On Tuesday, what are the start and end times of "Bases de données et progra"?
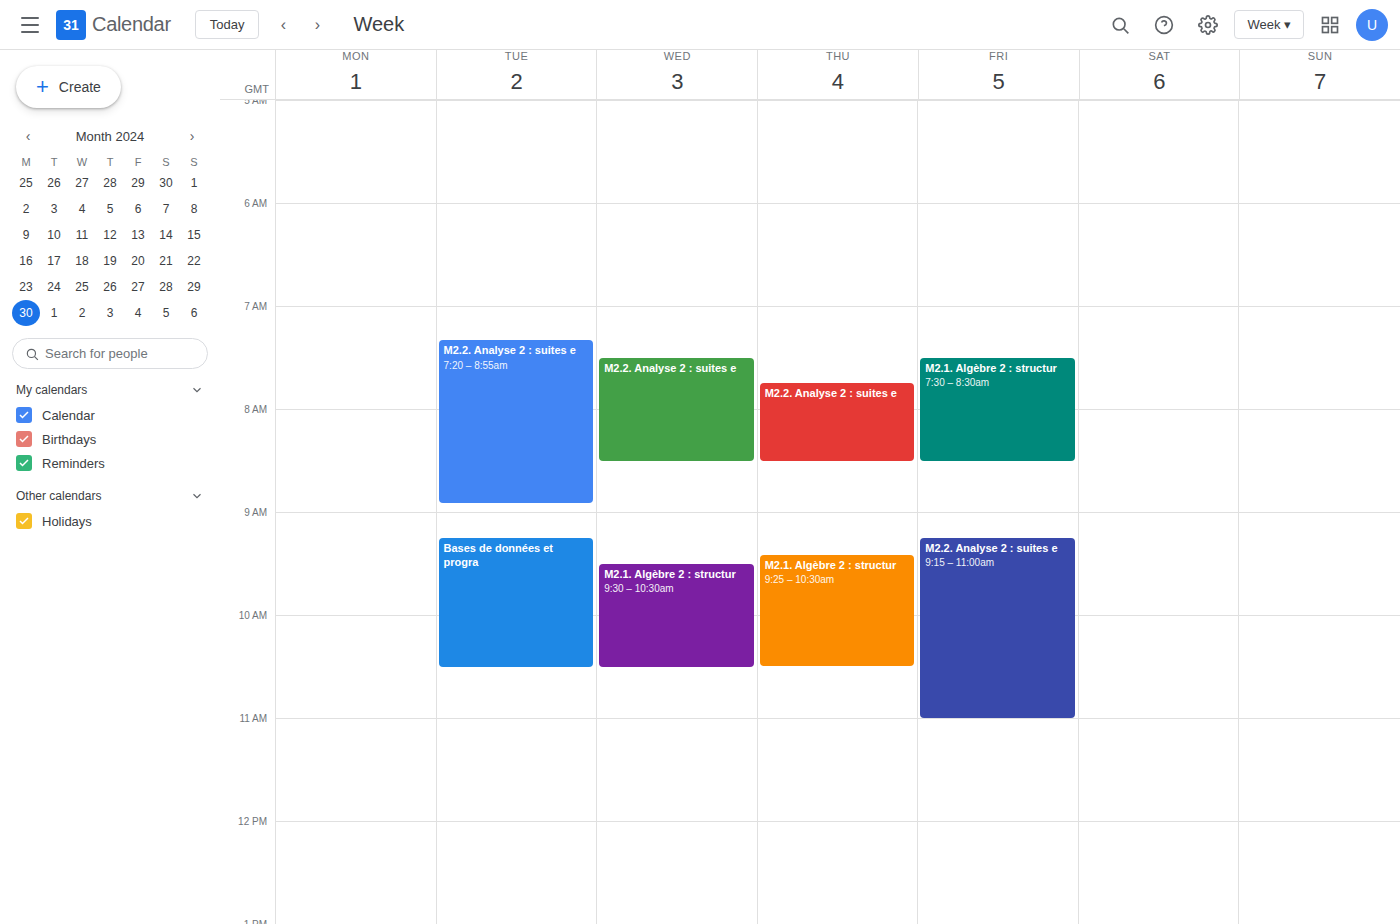
9:15 AM to 10:30 AM